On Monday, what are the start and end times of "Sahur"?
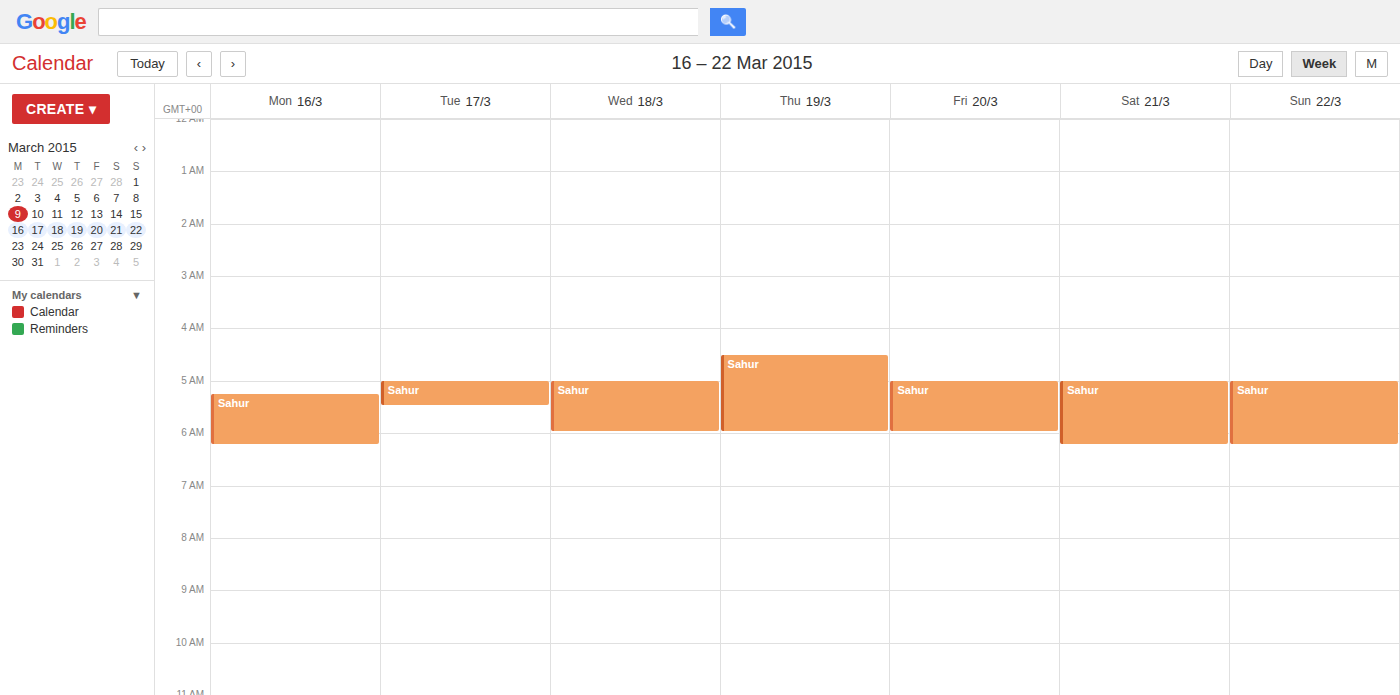
5:15 AM to 6:15 AM